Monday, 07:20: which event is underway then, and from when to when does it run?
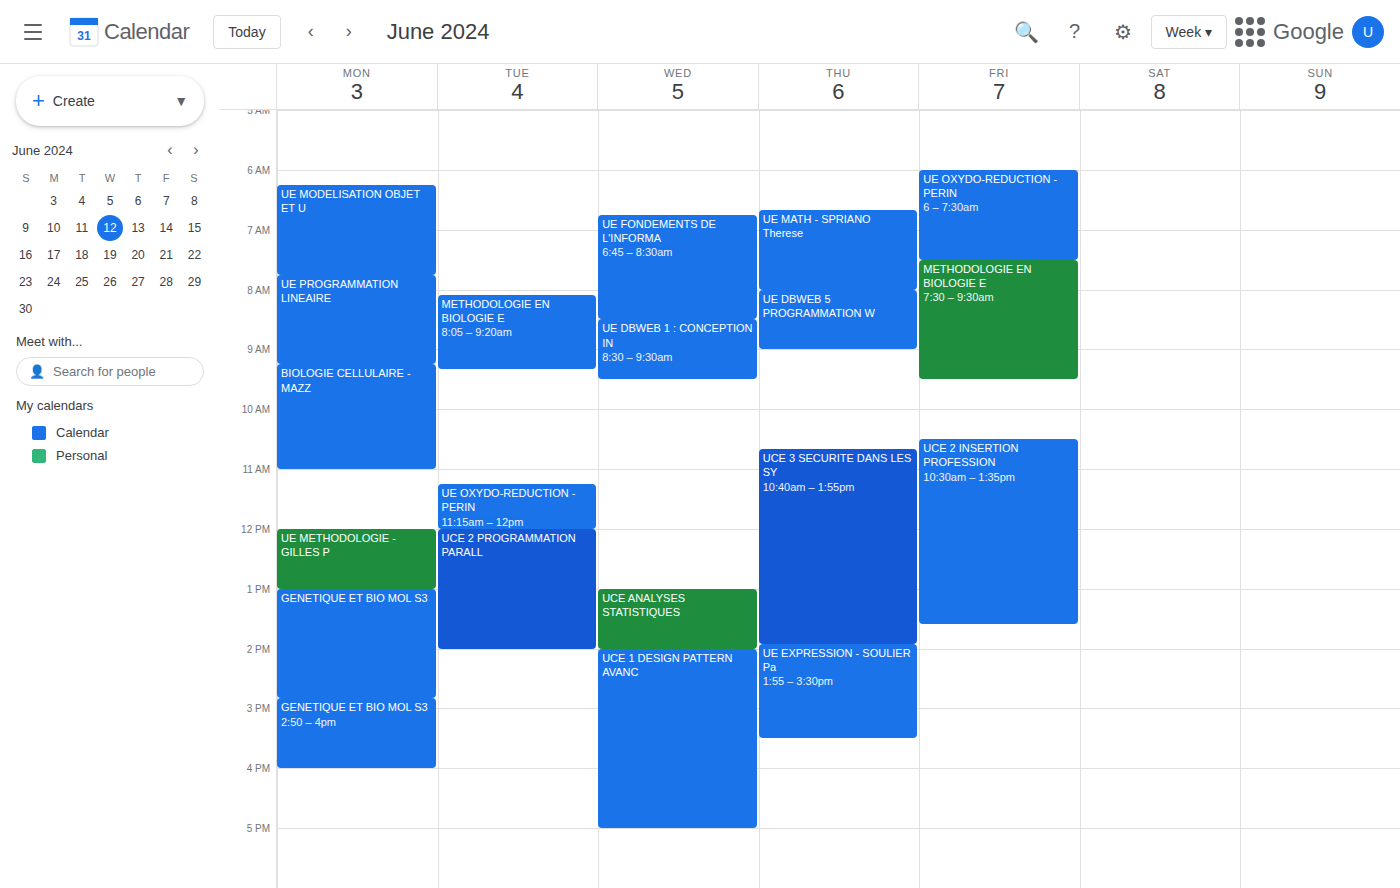
"UE MODELISATION OBJET ET U", 06:15 to 07:45